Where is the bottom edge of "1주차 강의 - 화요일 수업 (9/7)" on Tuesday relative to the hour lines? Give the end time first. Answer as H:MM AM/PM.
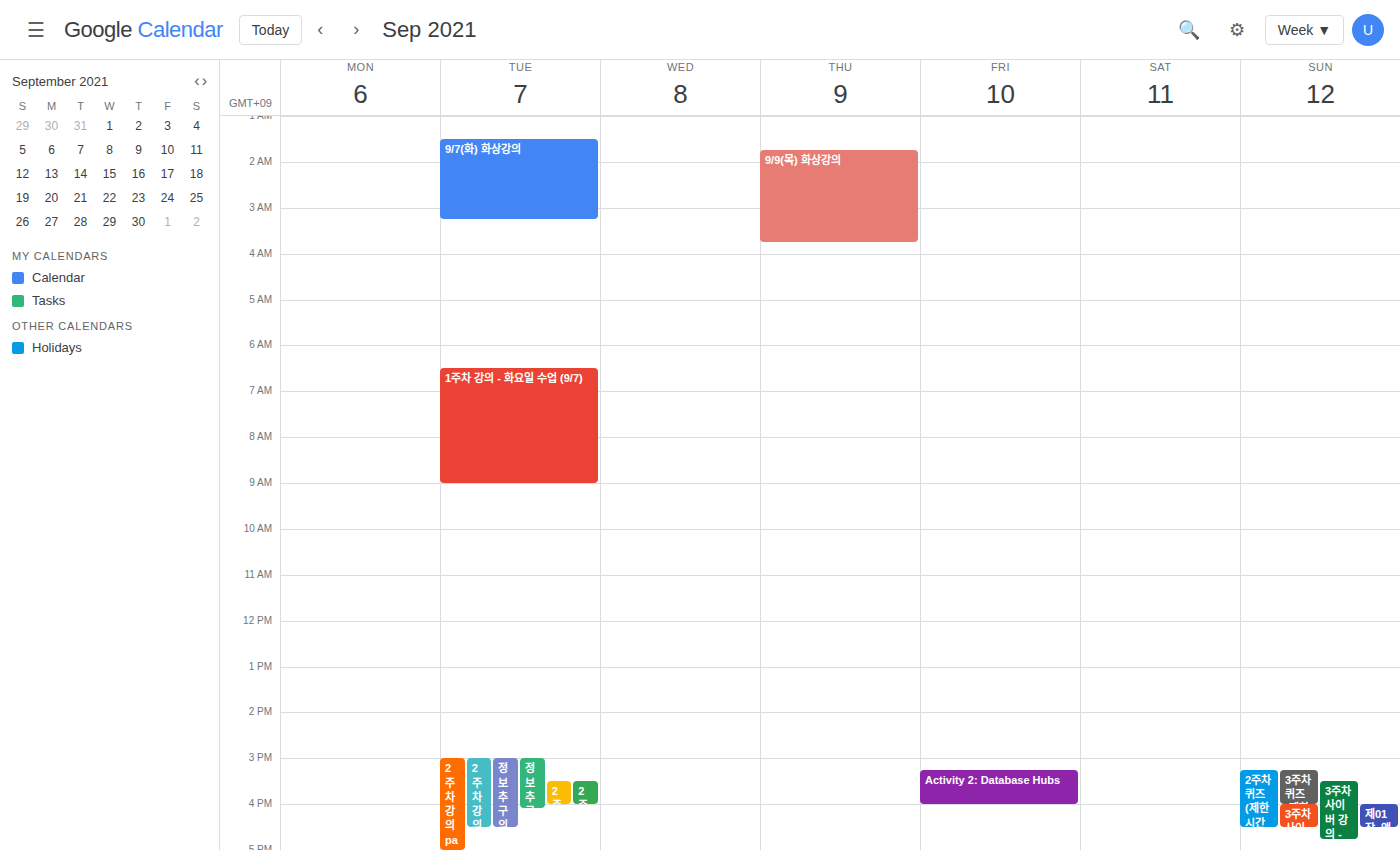
9:00 AM -- exactly on the 9 AM line.